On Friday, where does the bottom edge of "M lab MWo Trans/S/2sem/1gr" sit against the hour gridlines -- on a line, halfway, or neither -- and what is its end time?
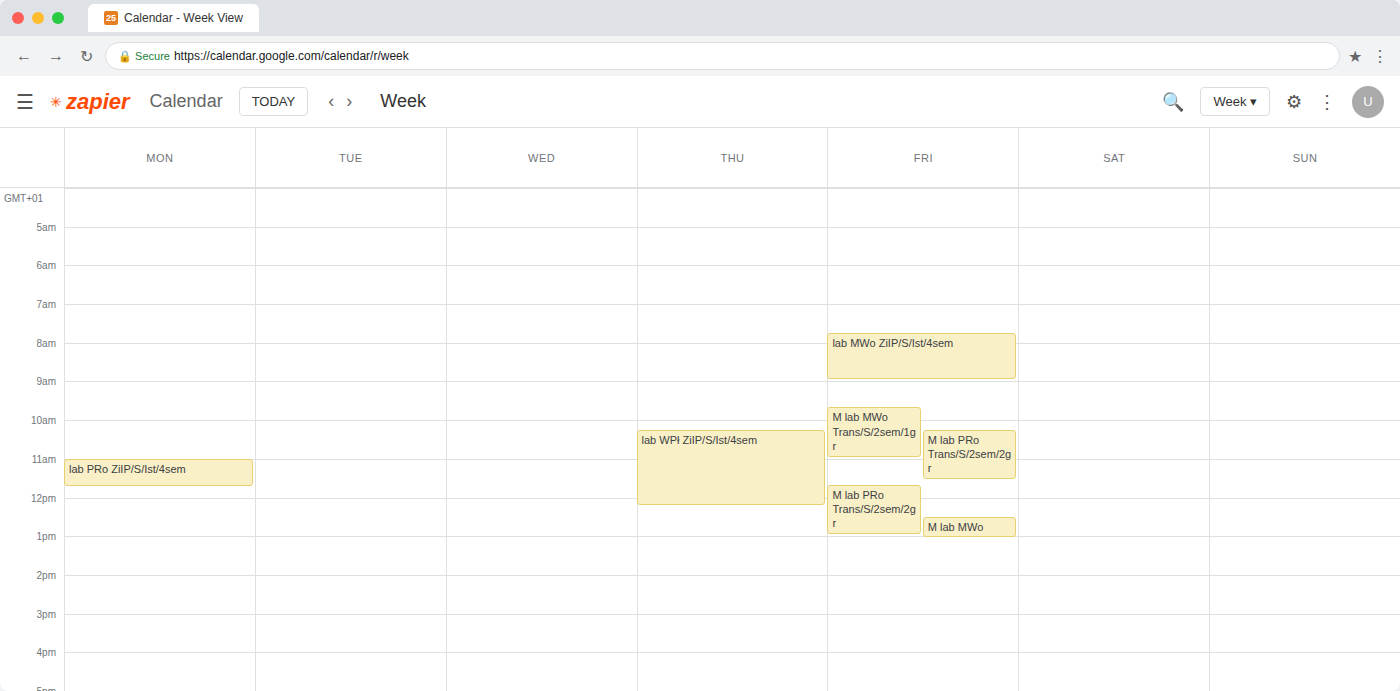
11:00 -- exactly on the 11:00 line.